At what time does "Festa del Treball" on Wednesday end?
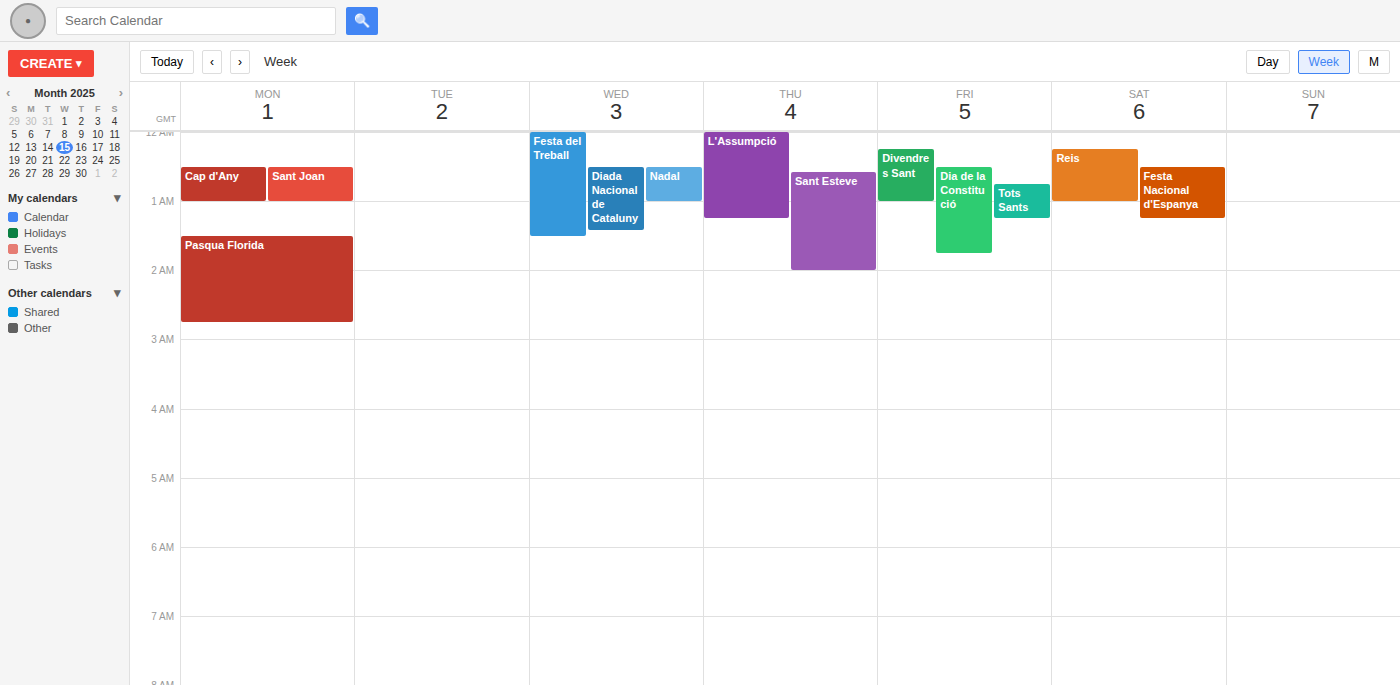
1:30 AM